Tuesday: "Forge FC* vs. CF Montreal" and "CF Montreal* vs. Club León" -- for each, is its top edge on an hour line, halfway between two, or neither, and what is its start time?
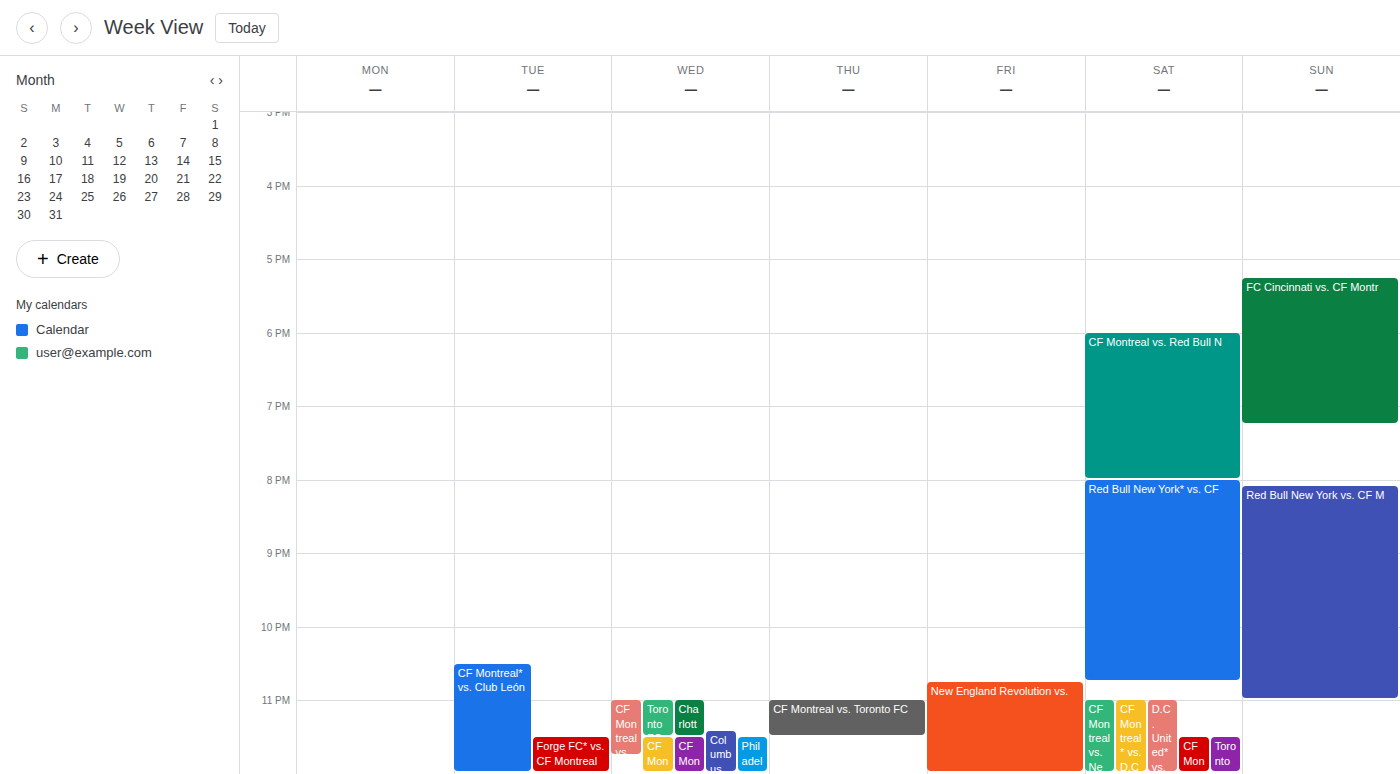
"Forge FC* vs. CF Montreal": 11:30 PM, halfway between the 11 PM and 12 AM lines. "CF Montreal* vs. Club León": 10:30 PM, halfway between the 10 PM and 11 PM lines.